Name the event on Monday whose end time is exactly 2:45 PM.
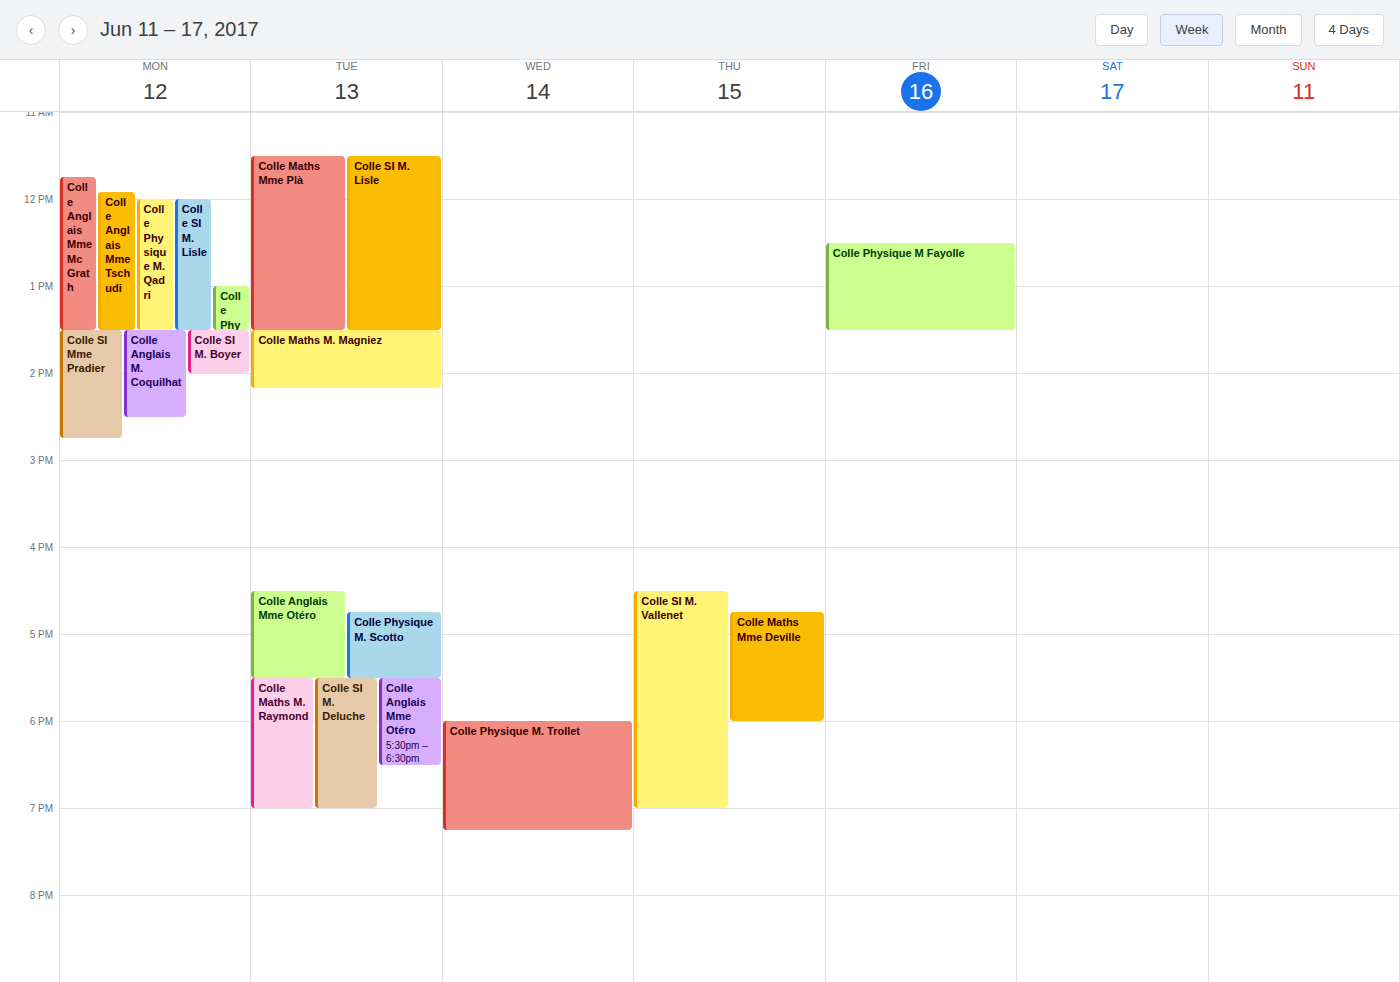
"Colle SI Mme Pradier"